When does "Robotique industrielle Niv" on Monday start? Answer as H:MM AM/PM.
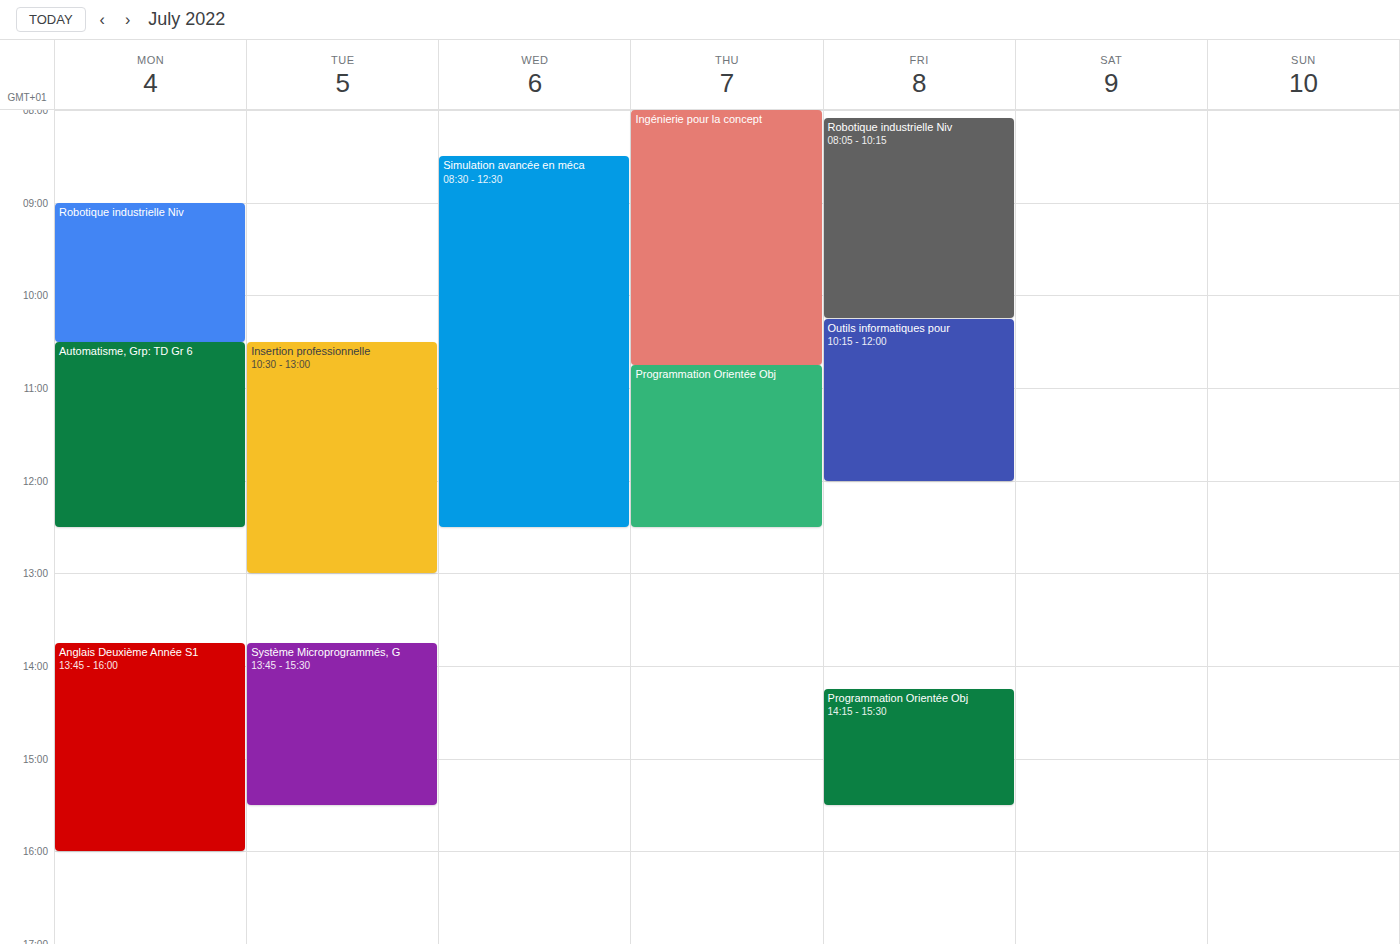
9:00 AM